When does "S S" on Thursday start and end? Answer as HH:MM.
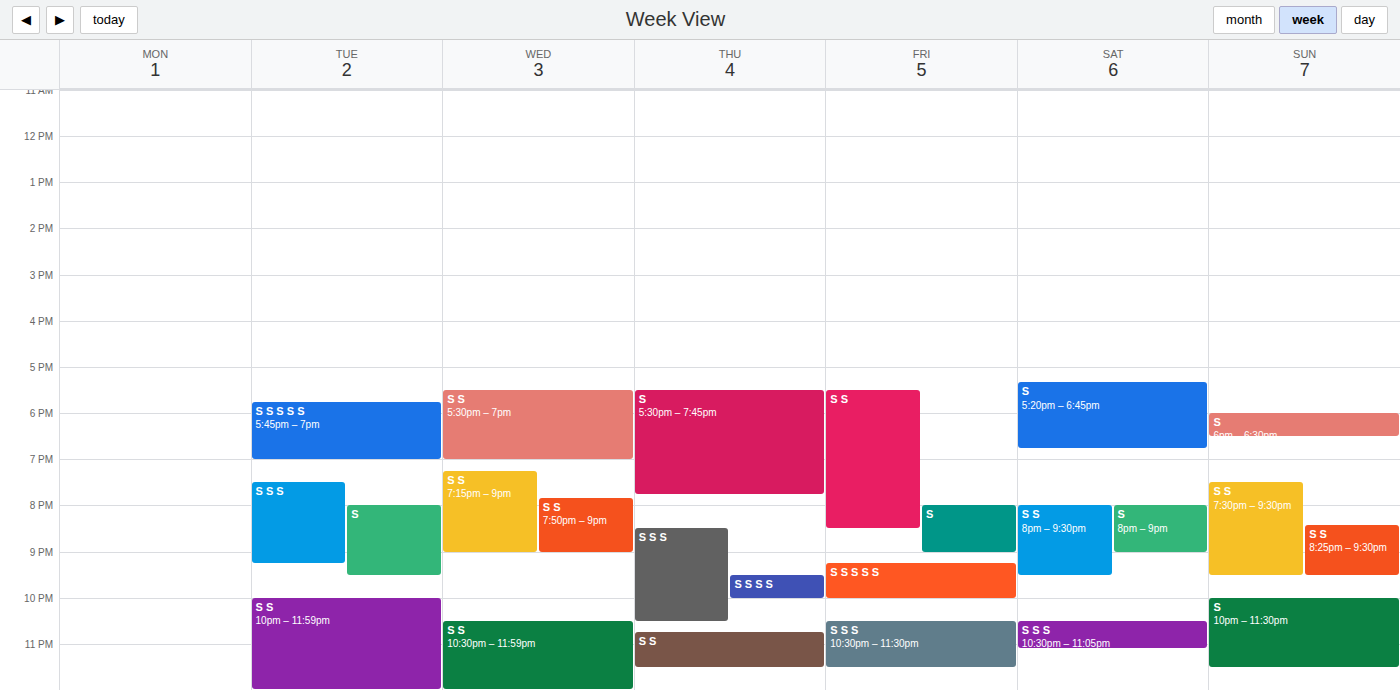
22:45 to 23:30